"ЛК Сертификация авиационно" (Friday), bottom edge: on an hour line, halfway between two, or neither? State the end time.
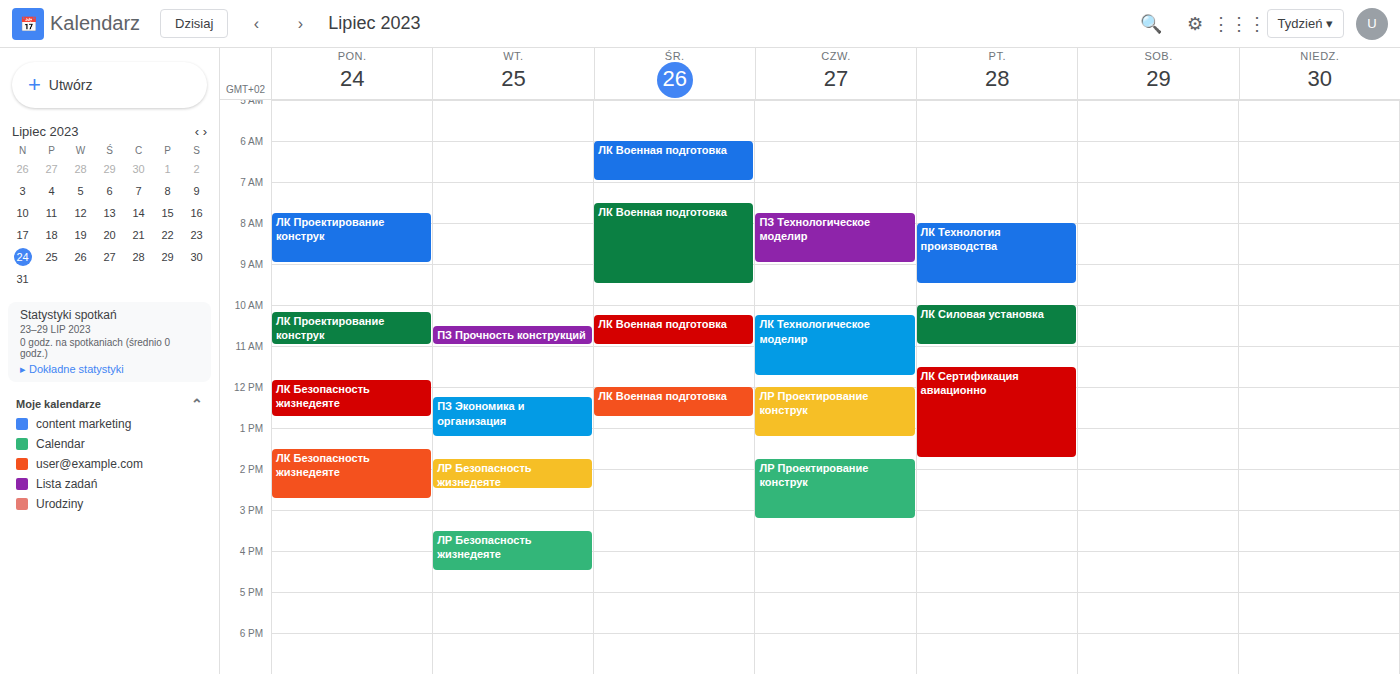
13:45 -- neither: three quarters of the way from the 13:00 line to the 14:00 line.